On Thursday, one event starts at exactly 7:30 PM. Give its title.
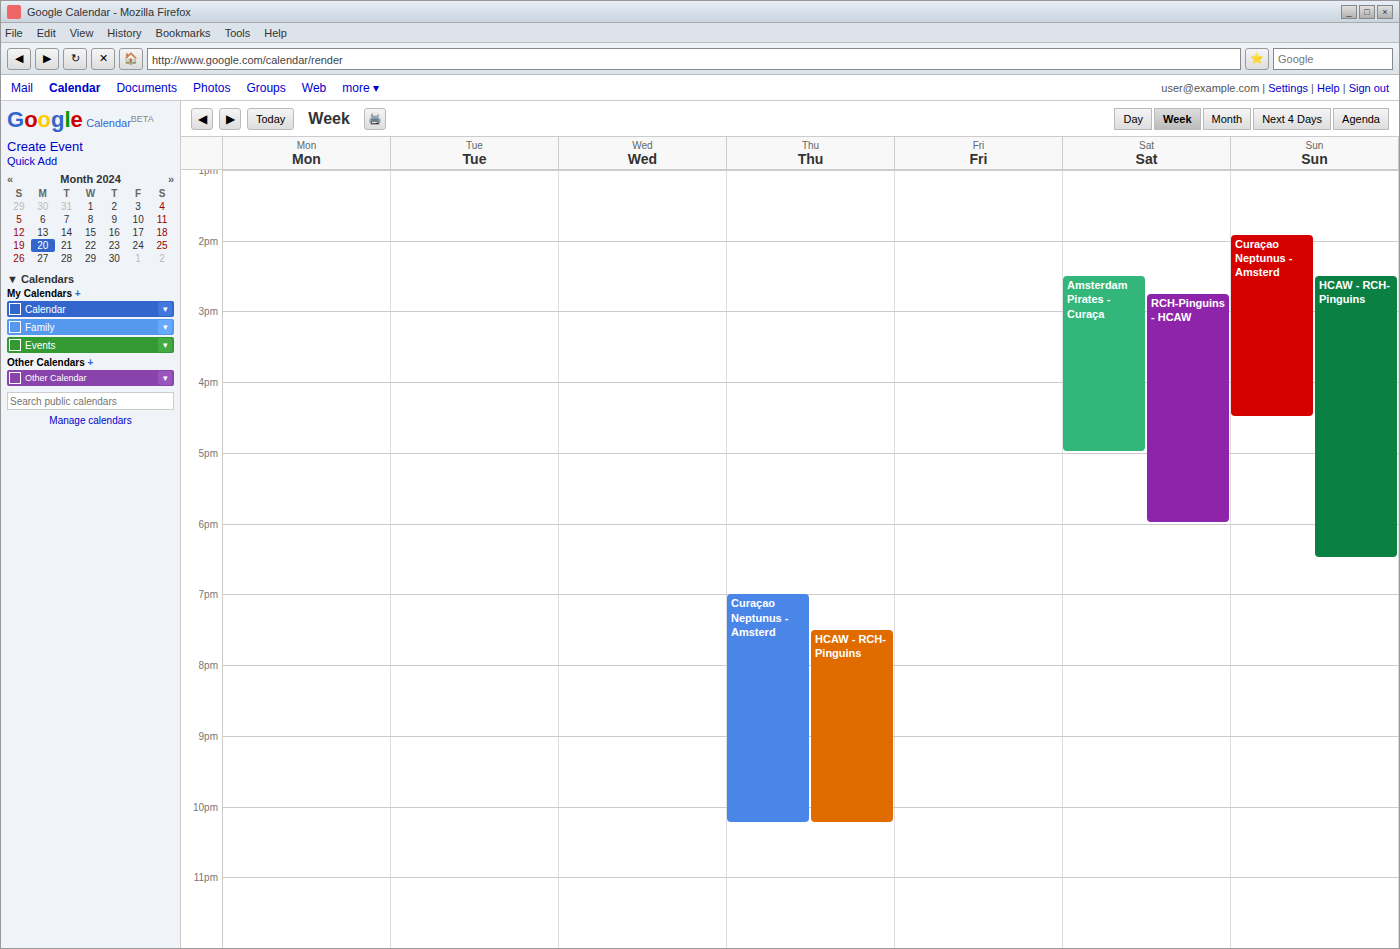
"HCAW - RCH-Pinguins"